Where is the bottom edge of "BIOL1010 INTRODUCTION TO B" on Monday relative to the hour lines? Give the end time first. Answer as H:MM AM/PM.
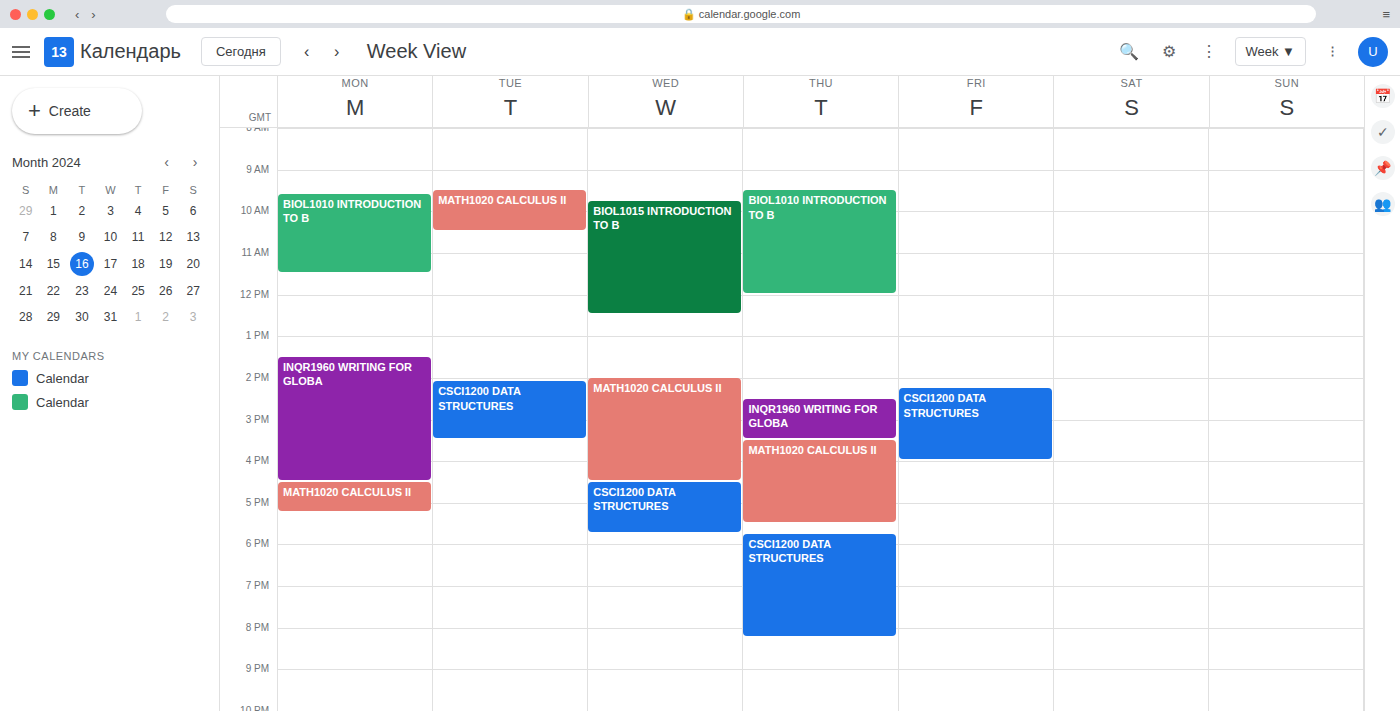
11:30 AM -- halfway between the 11 AM and 12 PM lines.